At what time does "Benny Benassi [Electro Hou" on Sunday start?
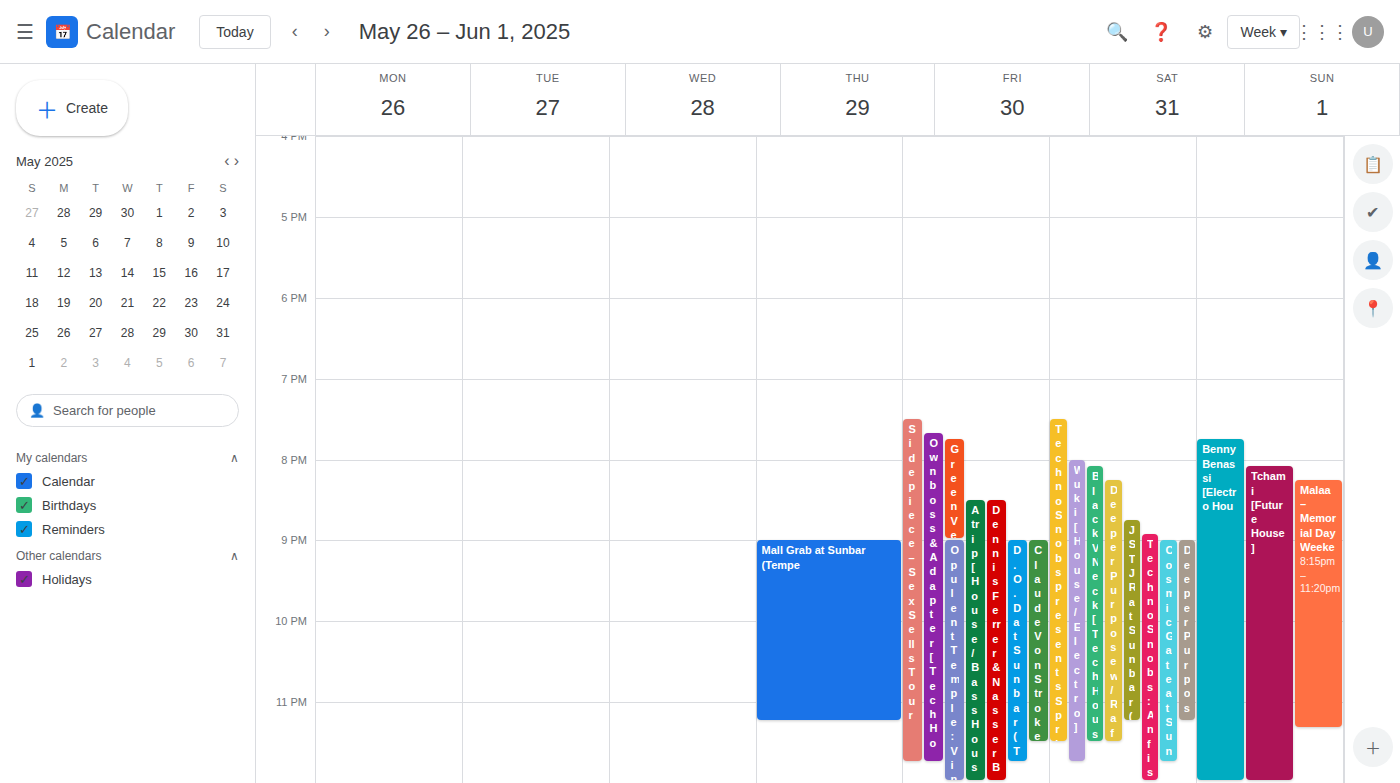
7:45 PM